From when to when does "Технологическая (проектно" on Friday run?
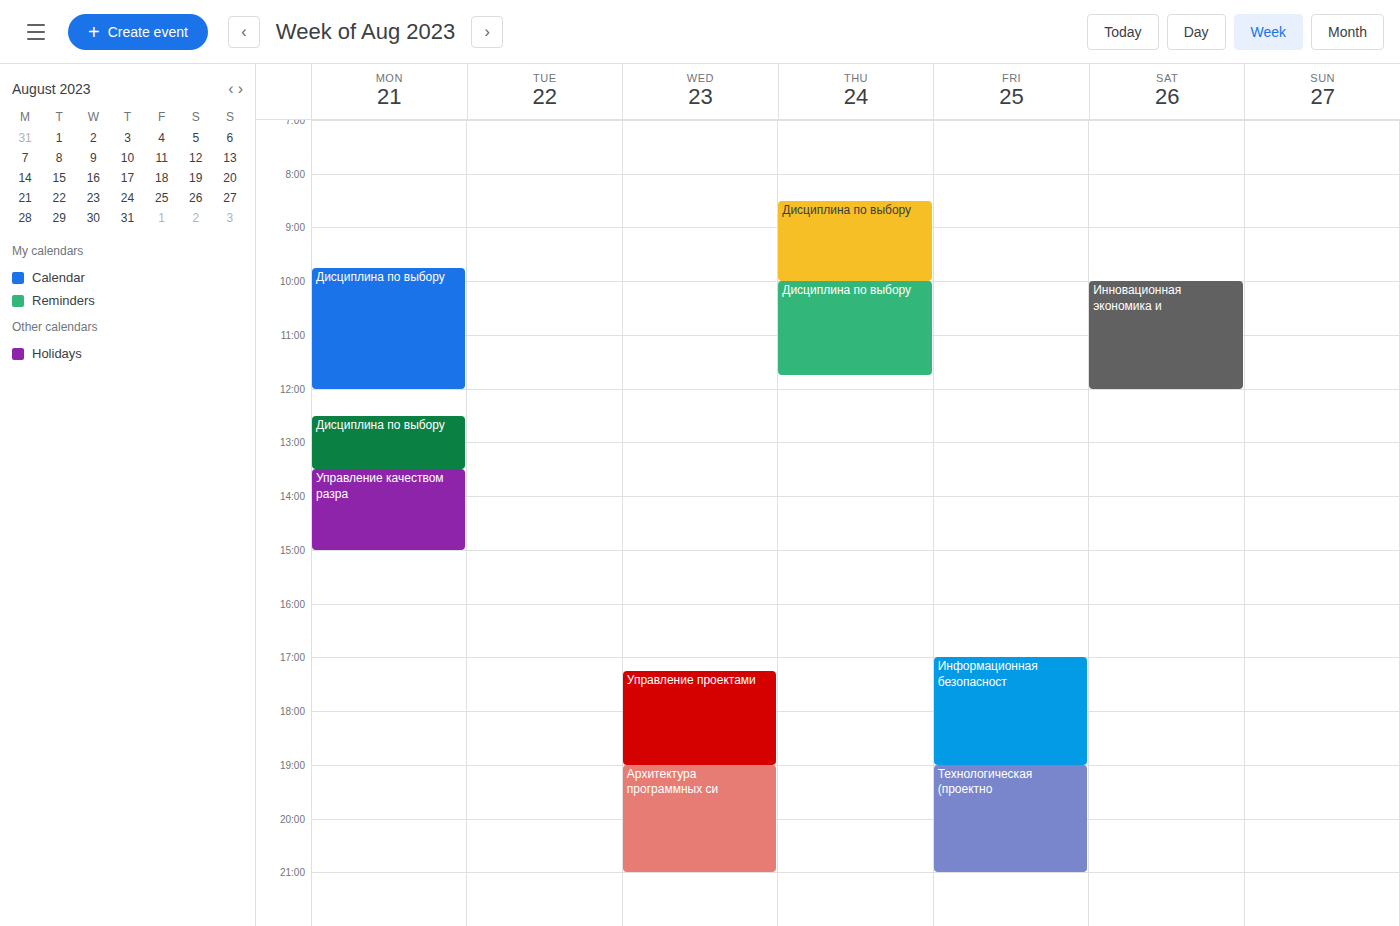
7:00 PM to 9:00 PM